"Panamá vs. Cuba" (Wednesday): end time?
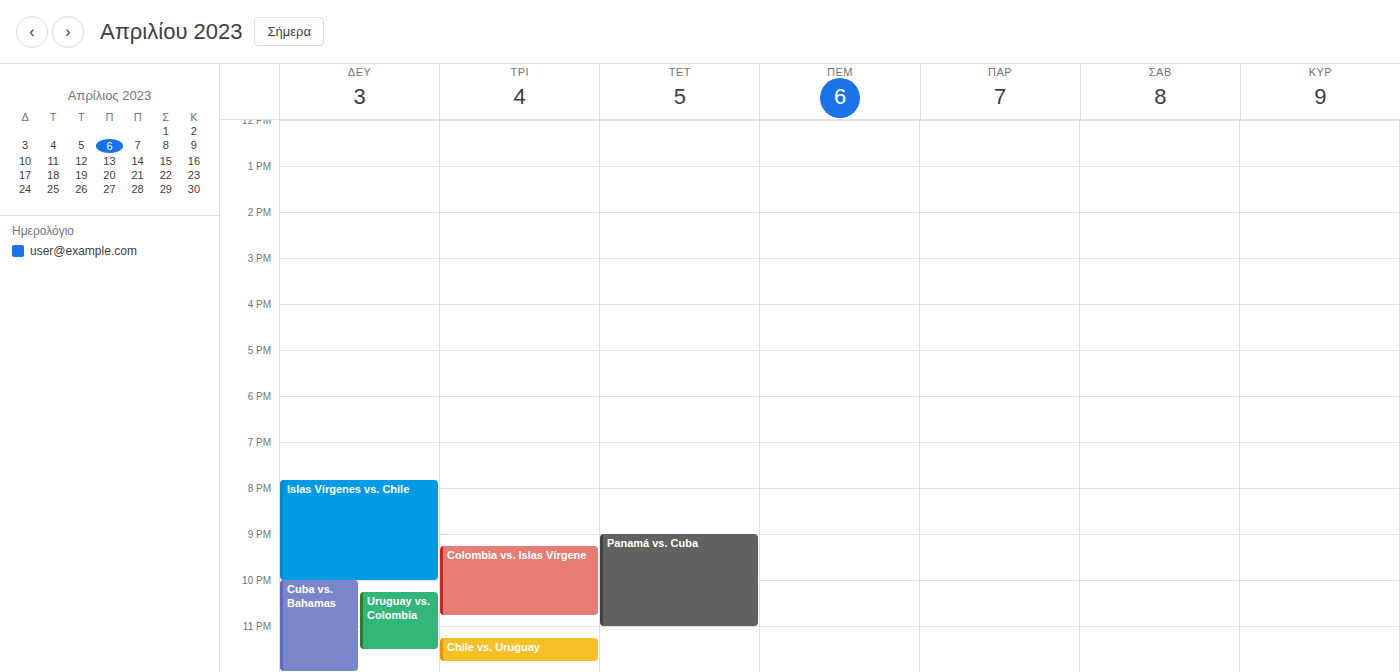
11:00 PM